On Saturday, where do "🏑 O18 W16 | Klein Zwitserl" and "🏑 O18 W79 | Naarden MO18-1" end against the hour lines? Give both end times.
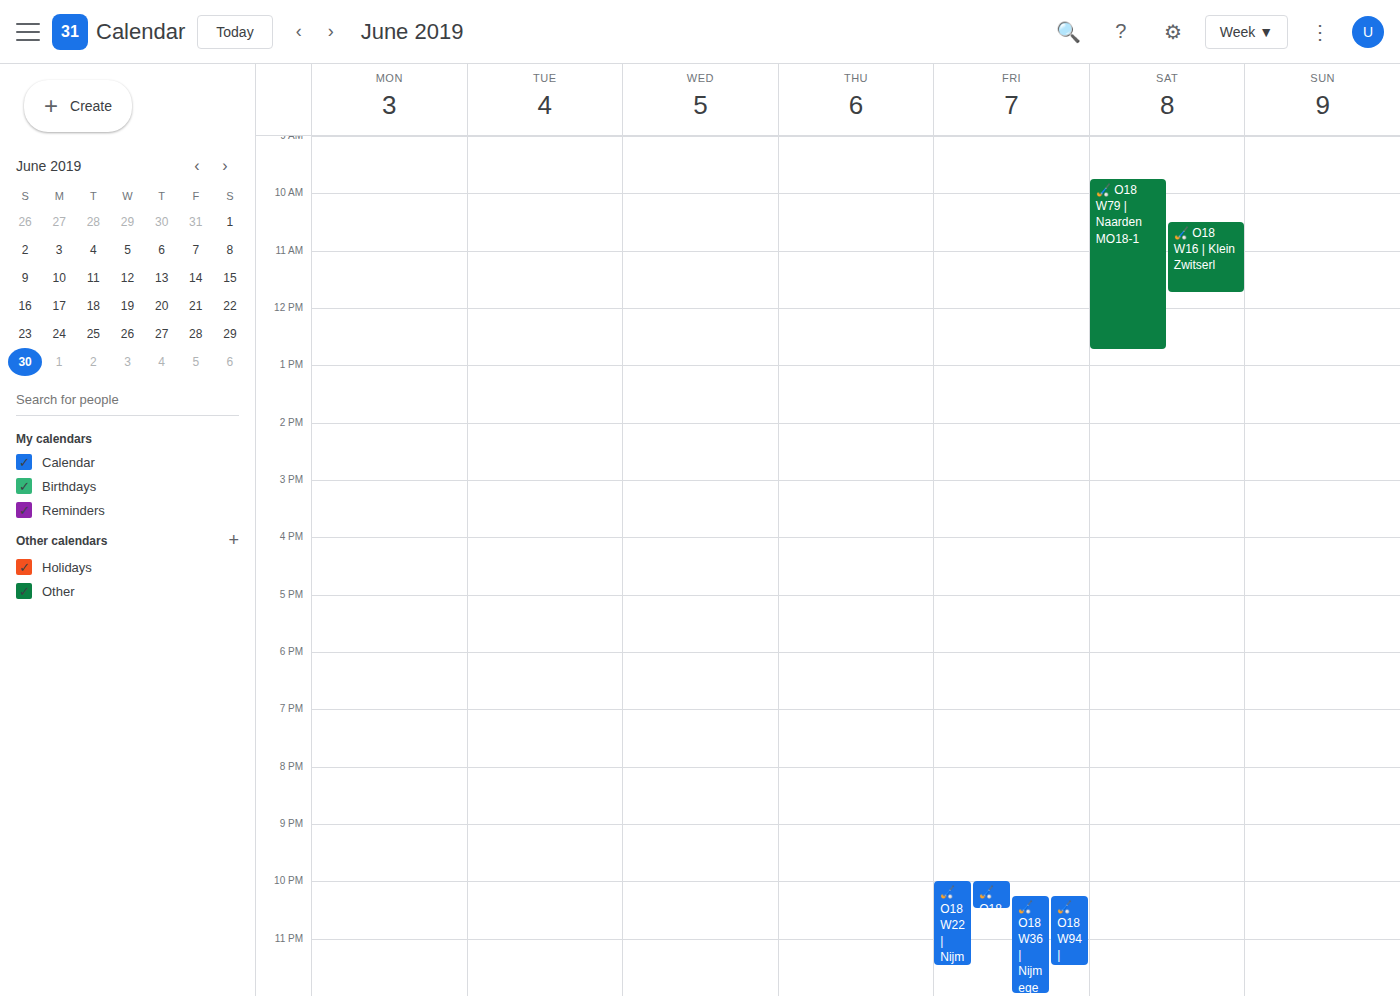
"🏑 O18 W16 | Klein Zwitserl": 11:45 AM, neither: three quarters of the way from the 11 AM line to the 12 PM line. "🏑 O18 W79 | Naarden MO18-1": 12:45 PM, neither: three quarters of the way from the 12 PM line to the 1 PM line.